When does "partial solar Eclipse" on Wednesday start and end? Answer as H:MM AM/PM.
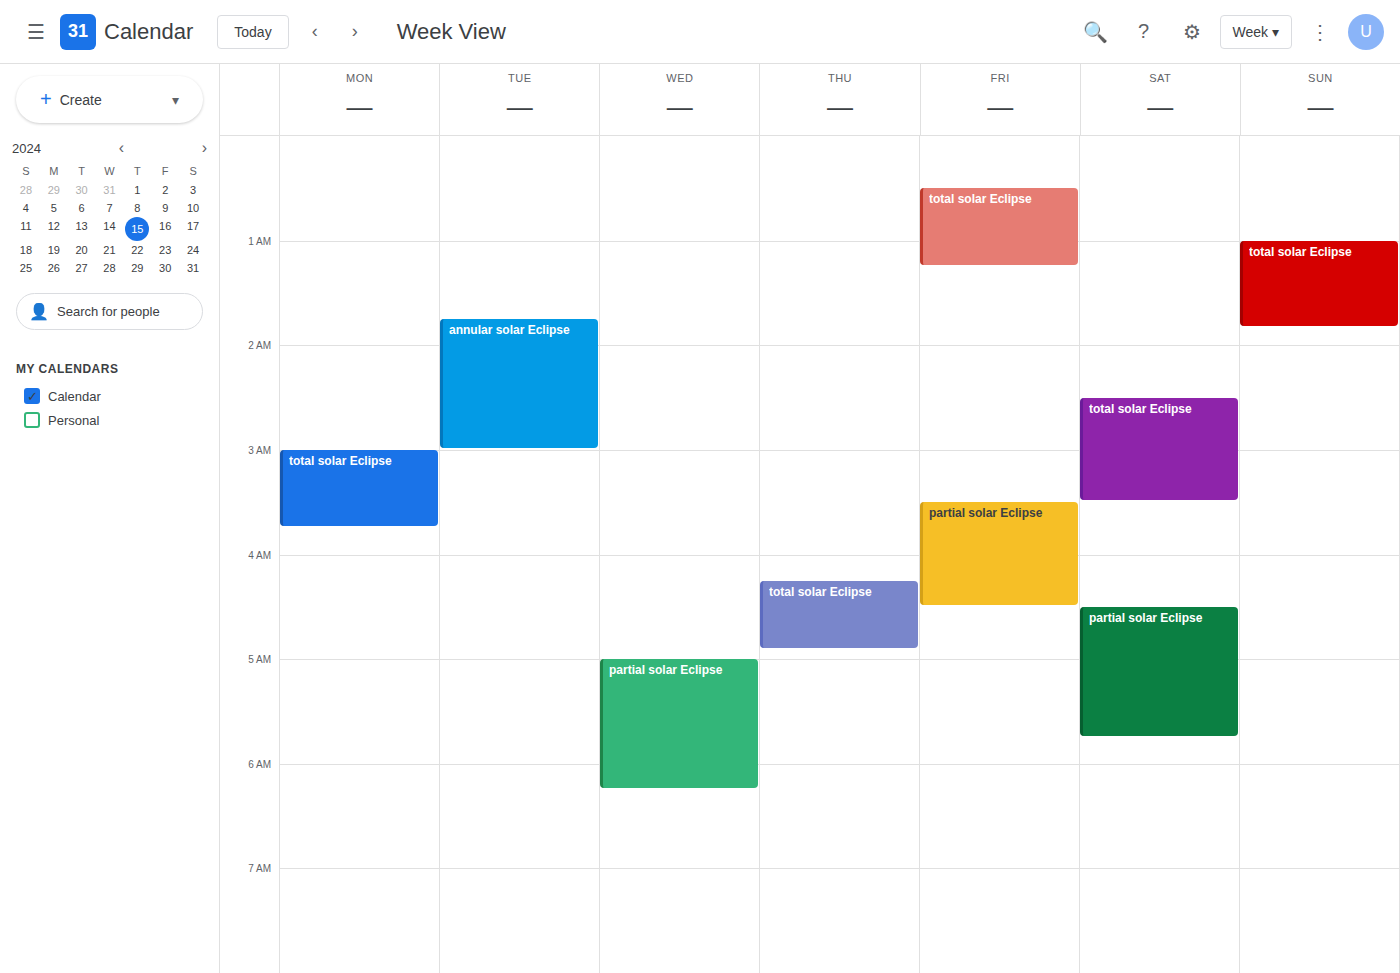
5:00 AM to 6:15 AM